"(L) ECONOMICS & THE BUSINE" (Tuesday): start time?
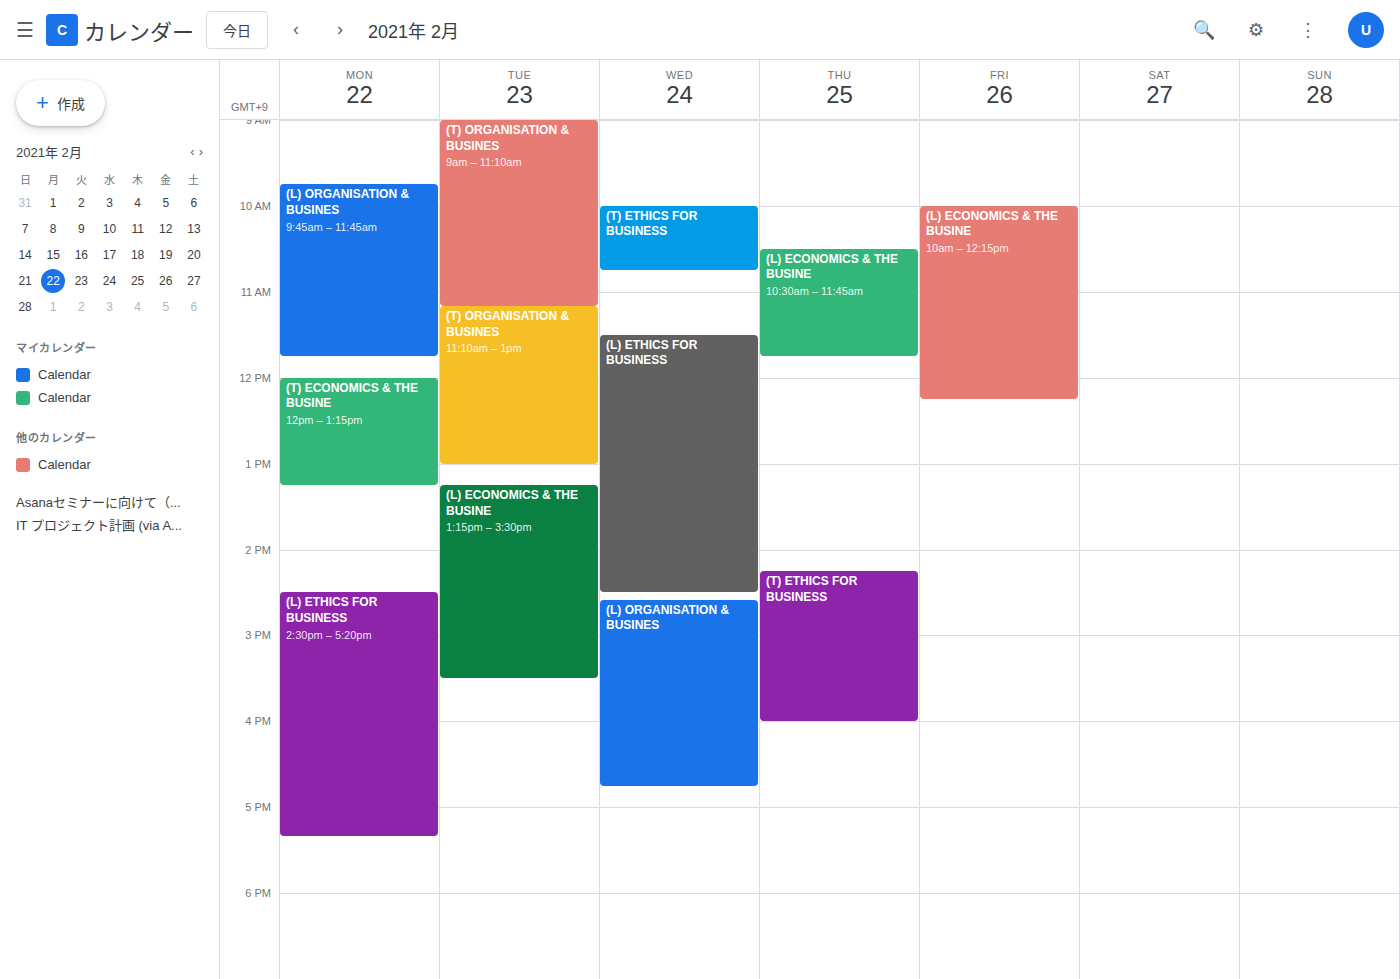
1:15 PM